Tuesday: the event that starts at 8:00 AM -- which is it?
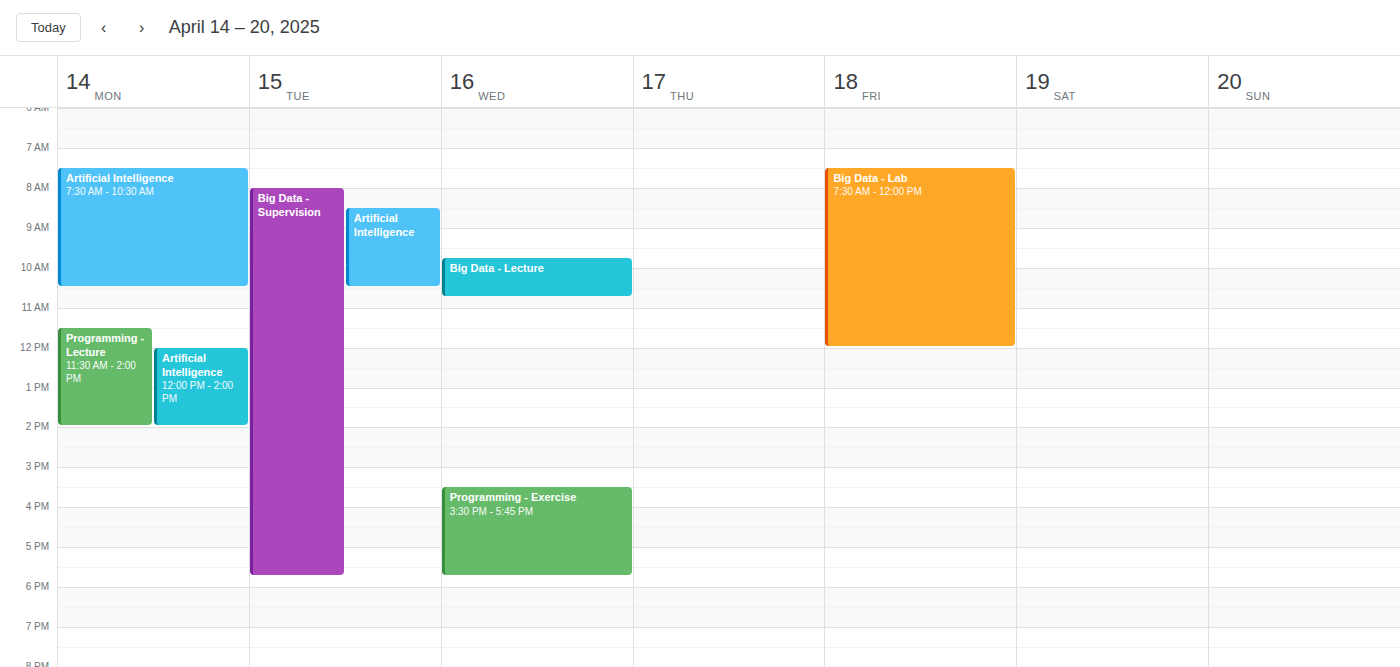
"Big Data - Supervision"